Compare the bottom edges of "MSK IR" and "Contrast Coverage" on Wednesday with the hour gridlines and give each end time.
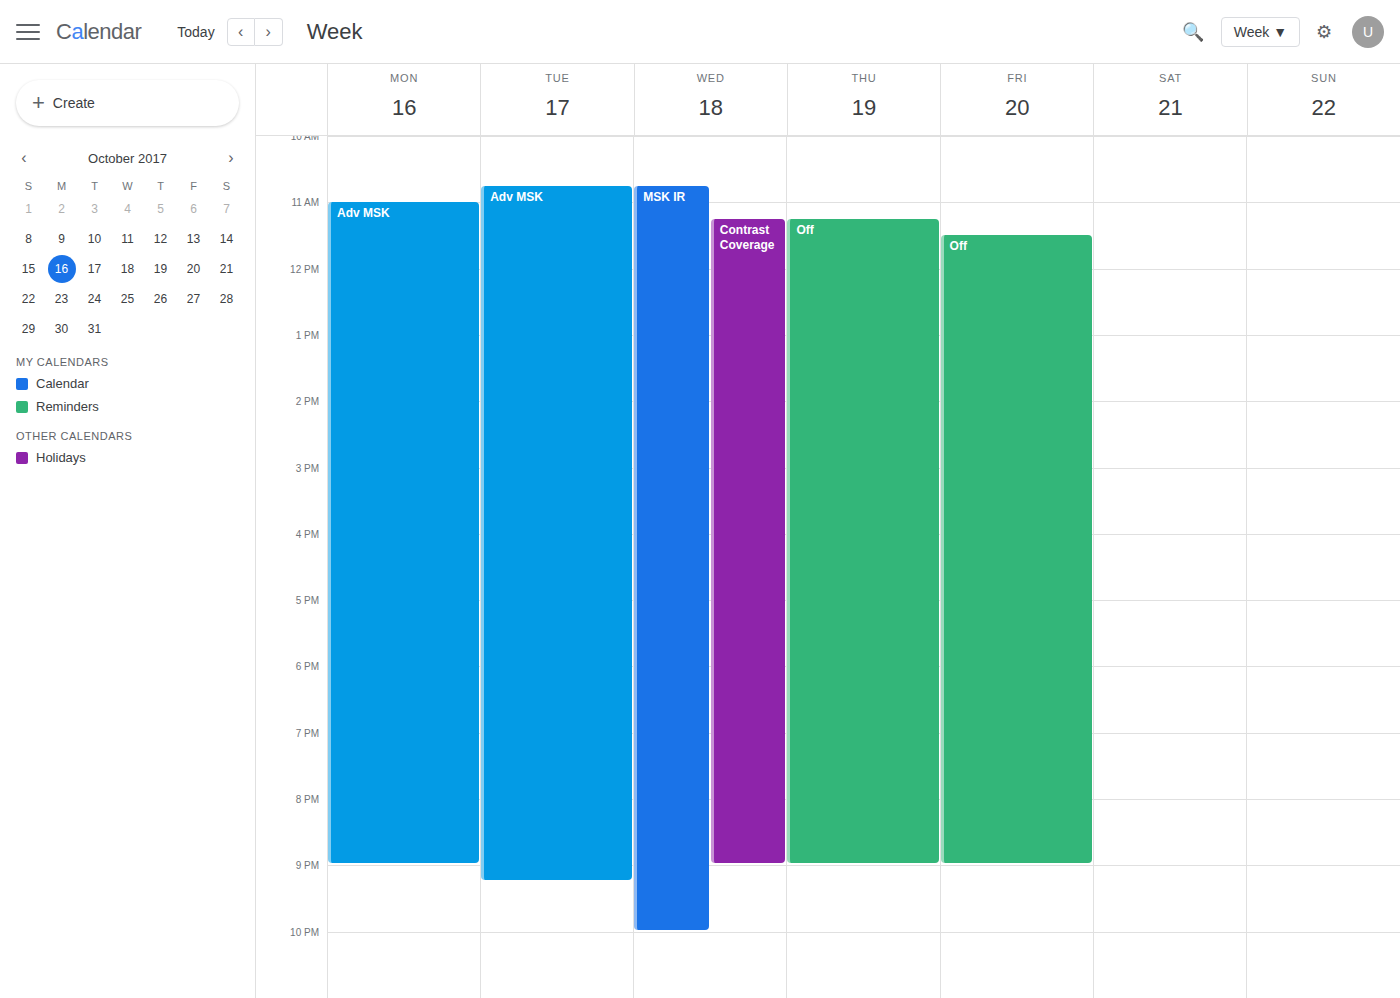
"MSK IR": 22:00, exactly on the 22:00 line. "Contrast Coverage": 21:00, exactly on the 21:00 line.